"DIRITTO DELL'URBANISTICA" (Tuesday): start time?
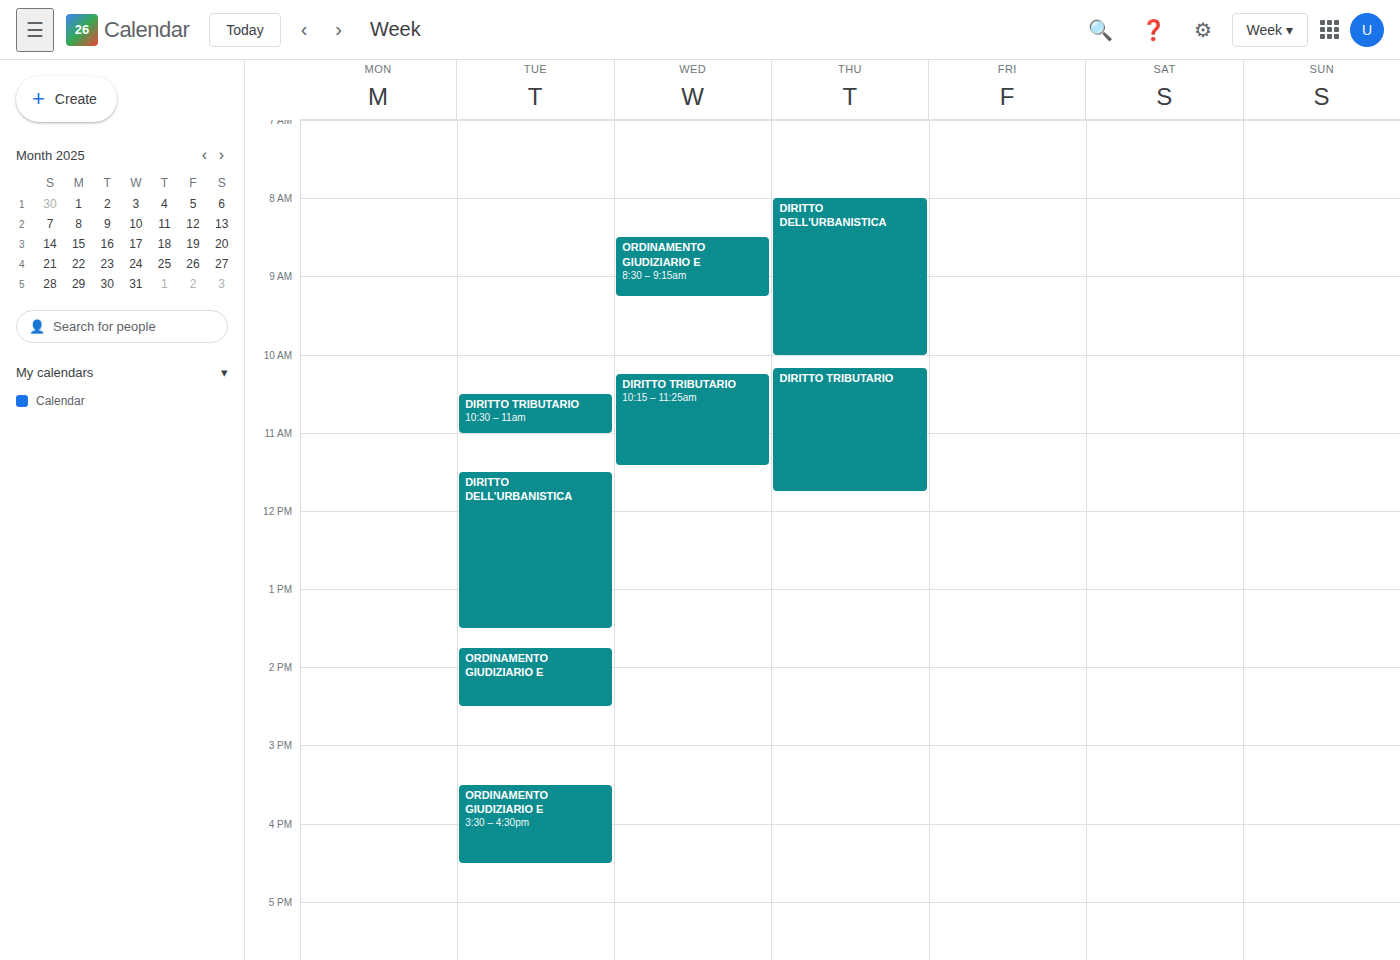
11:30 AM